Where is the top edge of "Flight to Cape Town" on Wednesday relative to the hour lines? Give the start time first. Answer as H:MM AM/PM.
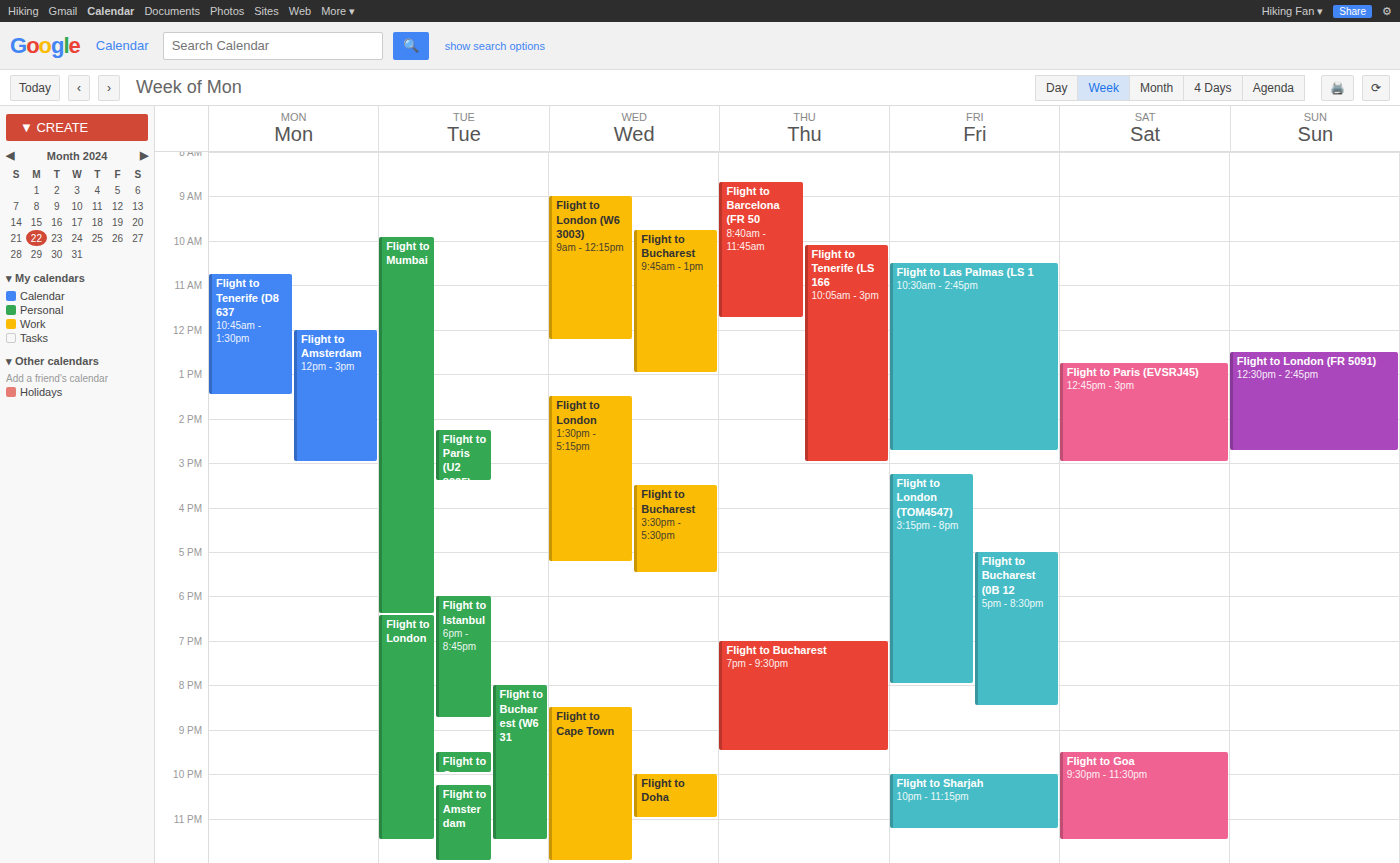
8:30 PM -- halfway between the 8 PM and 9 PM lines.